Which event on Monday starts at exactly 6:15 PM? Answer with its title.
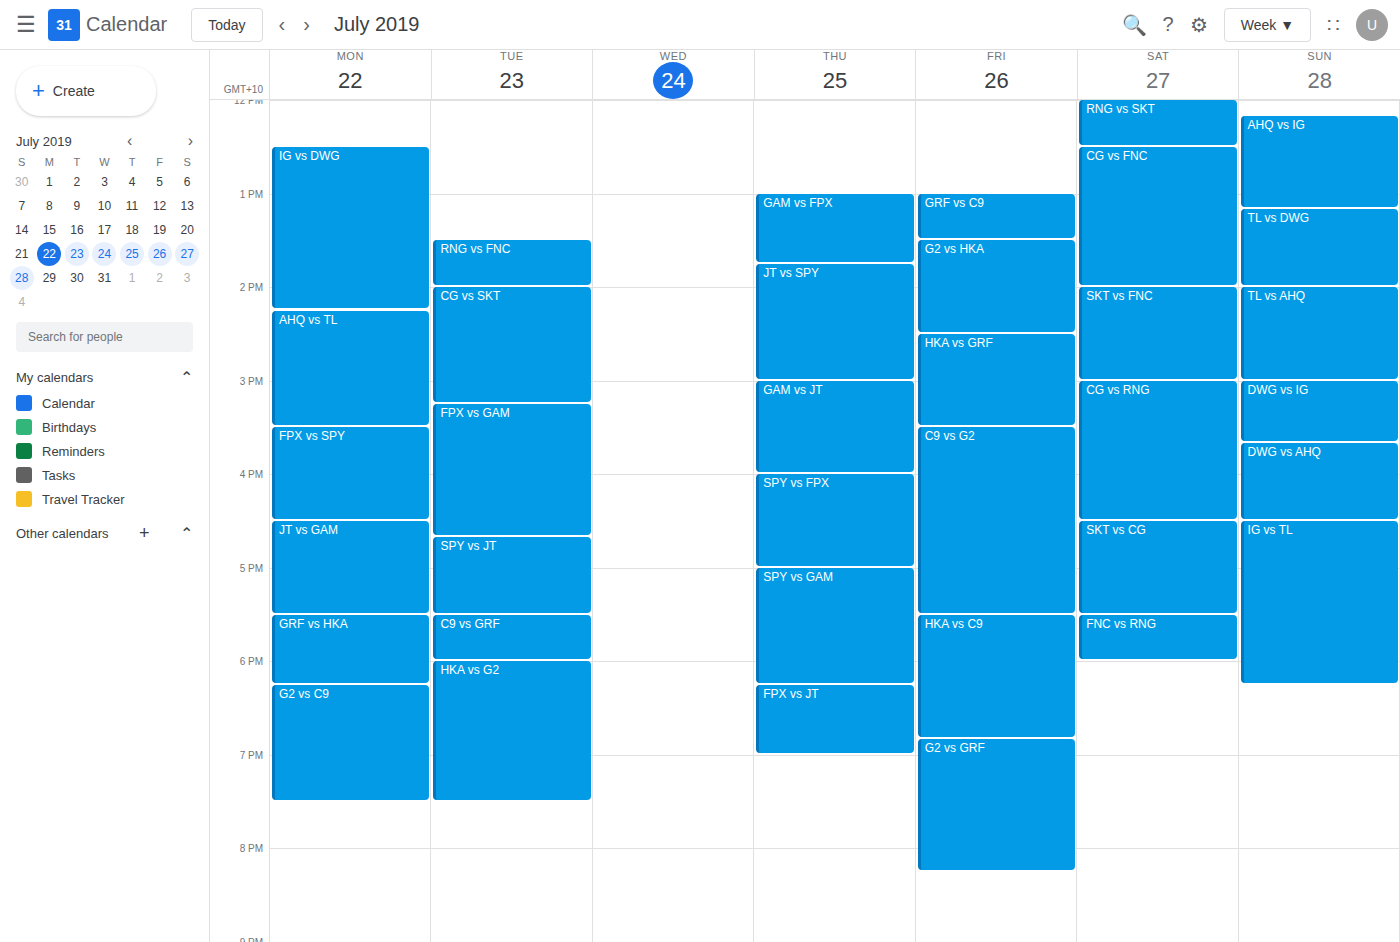
"G2 vs C9"